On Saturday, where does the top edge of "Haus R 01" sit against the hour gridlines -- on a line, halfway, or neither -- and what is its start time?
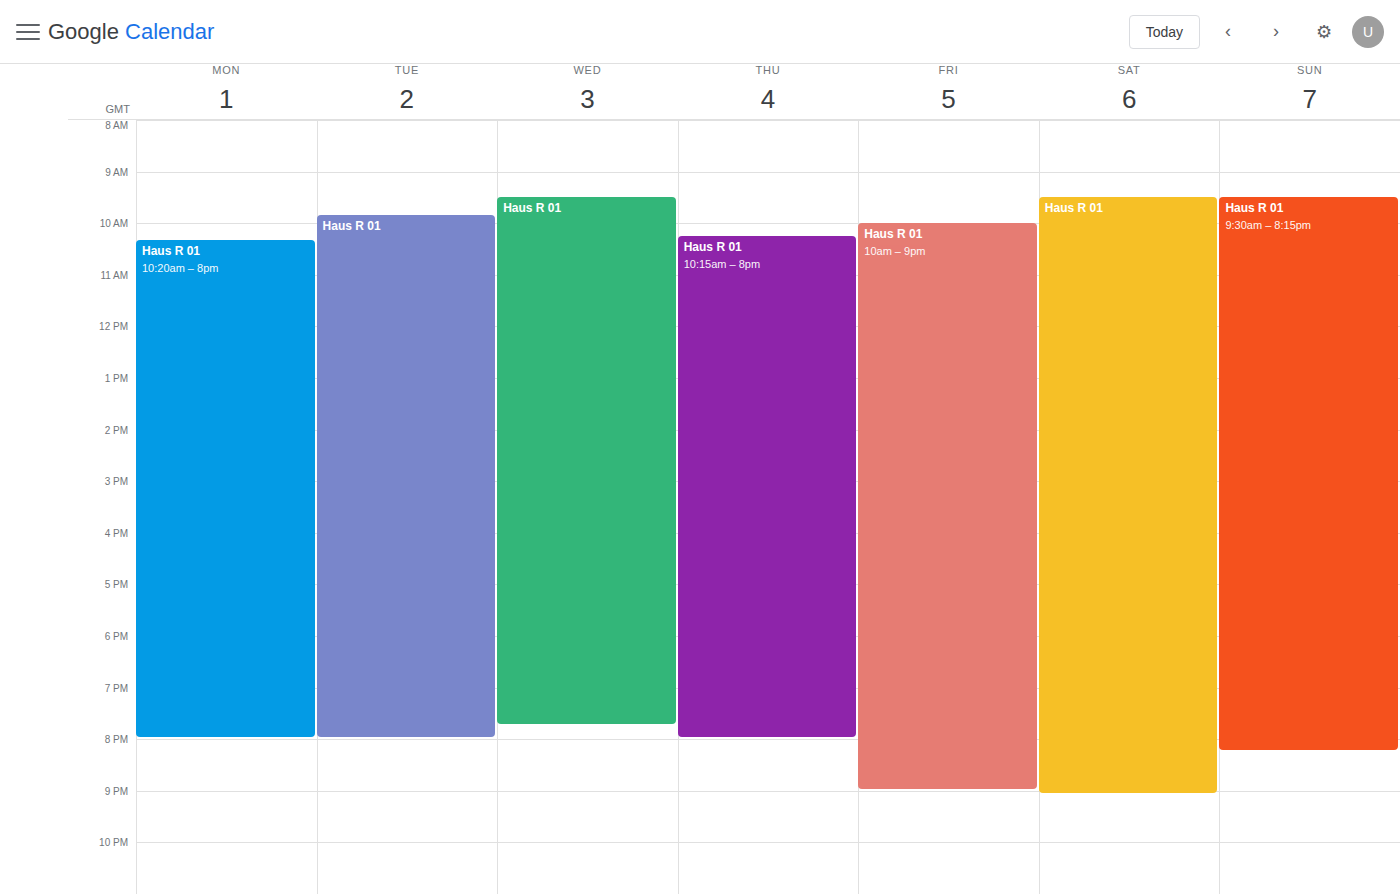
9:30 AM -- halfway between the 9 AM and 10 AM lines.